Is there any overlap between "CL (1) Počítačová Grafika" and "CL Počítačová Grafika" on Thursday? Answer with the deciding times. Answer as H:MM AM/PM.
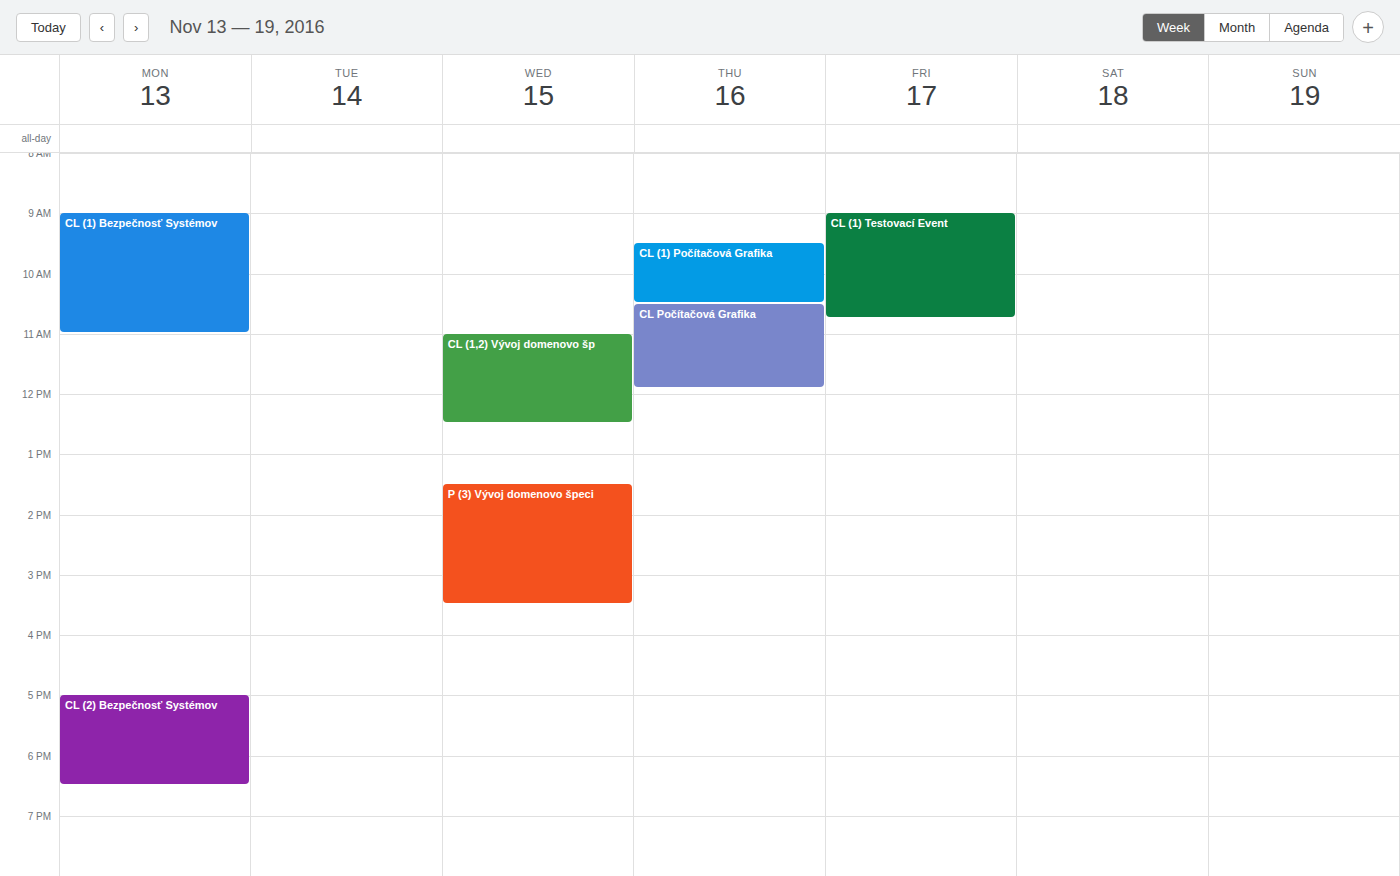
"CL (1) Počítačová Grafika" ends at 10:30 AM, exactly when "CL Počítačová Grafika" starts -- they touch but do not overlap.